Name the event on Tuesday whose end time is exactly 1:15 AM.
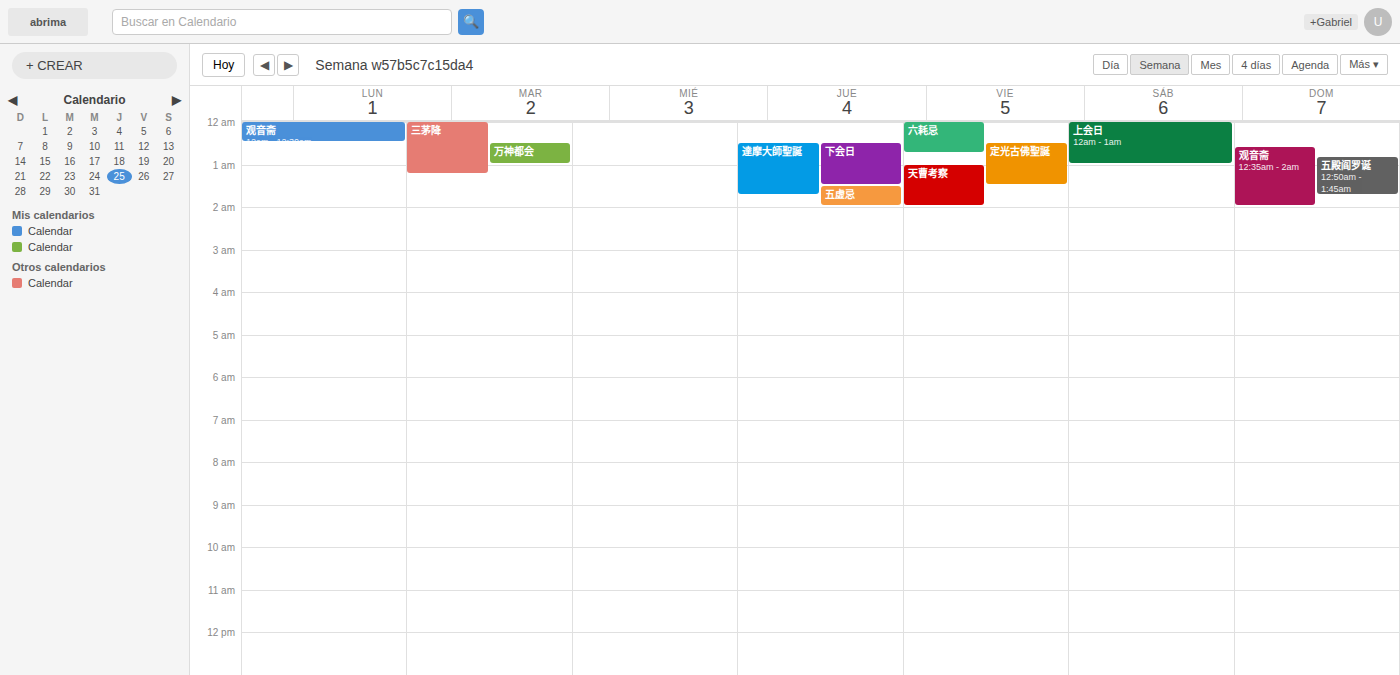
"三茅降"